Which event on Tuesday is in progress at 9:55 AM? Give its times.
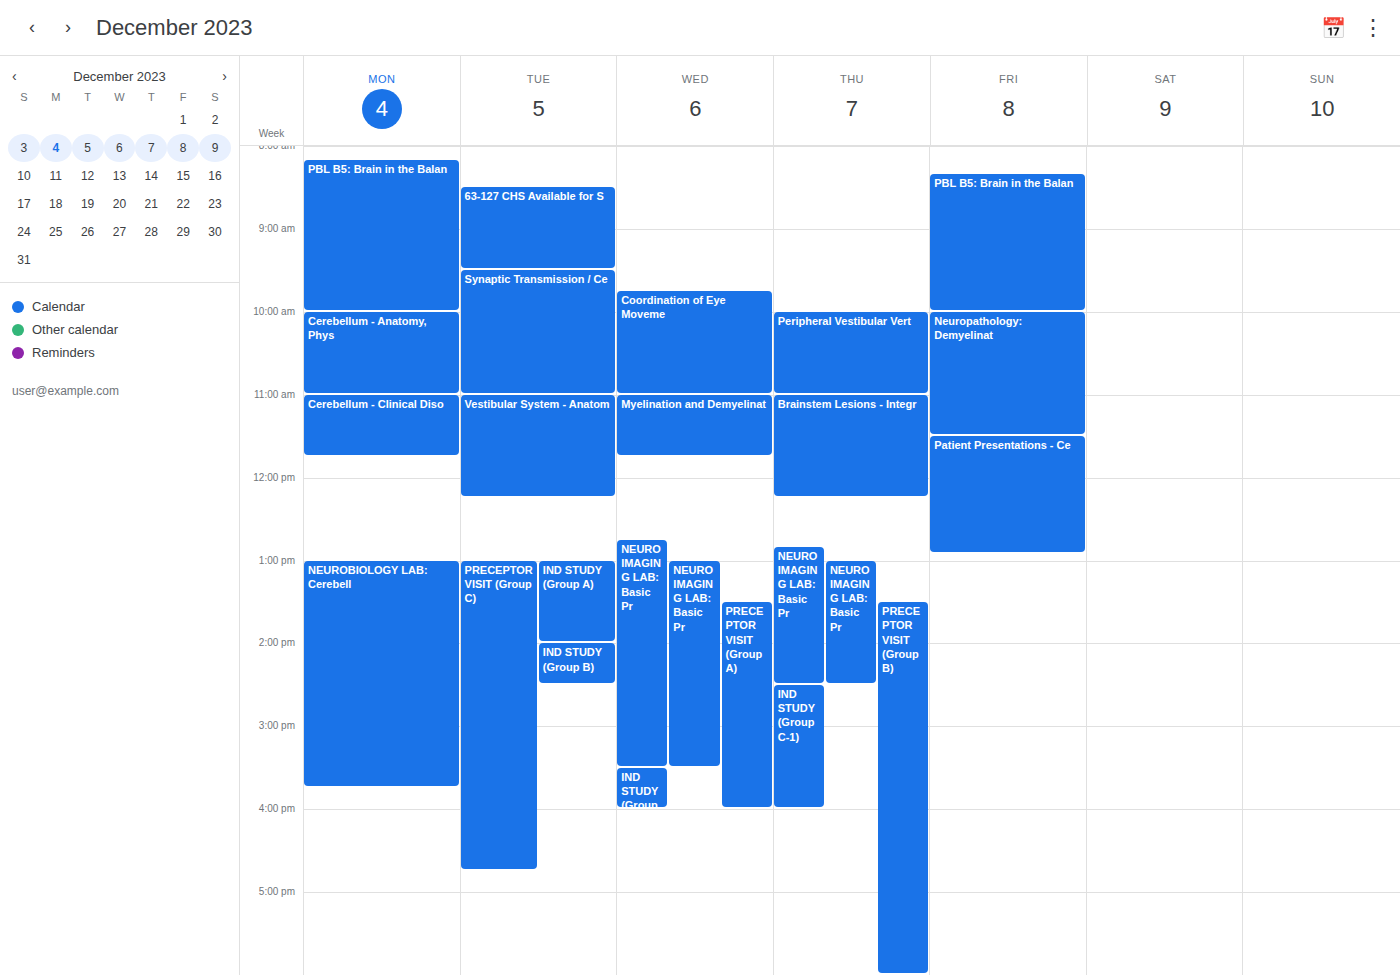
"Synaptic Transmission / Ce", 9:30 AM to 11:00 AM